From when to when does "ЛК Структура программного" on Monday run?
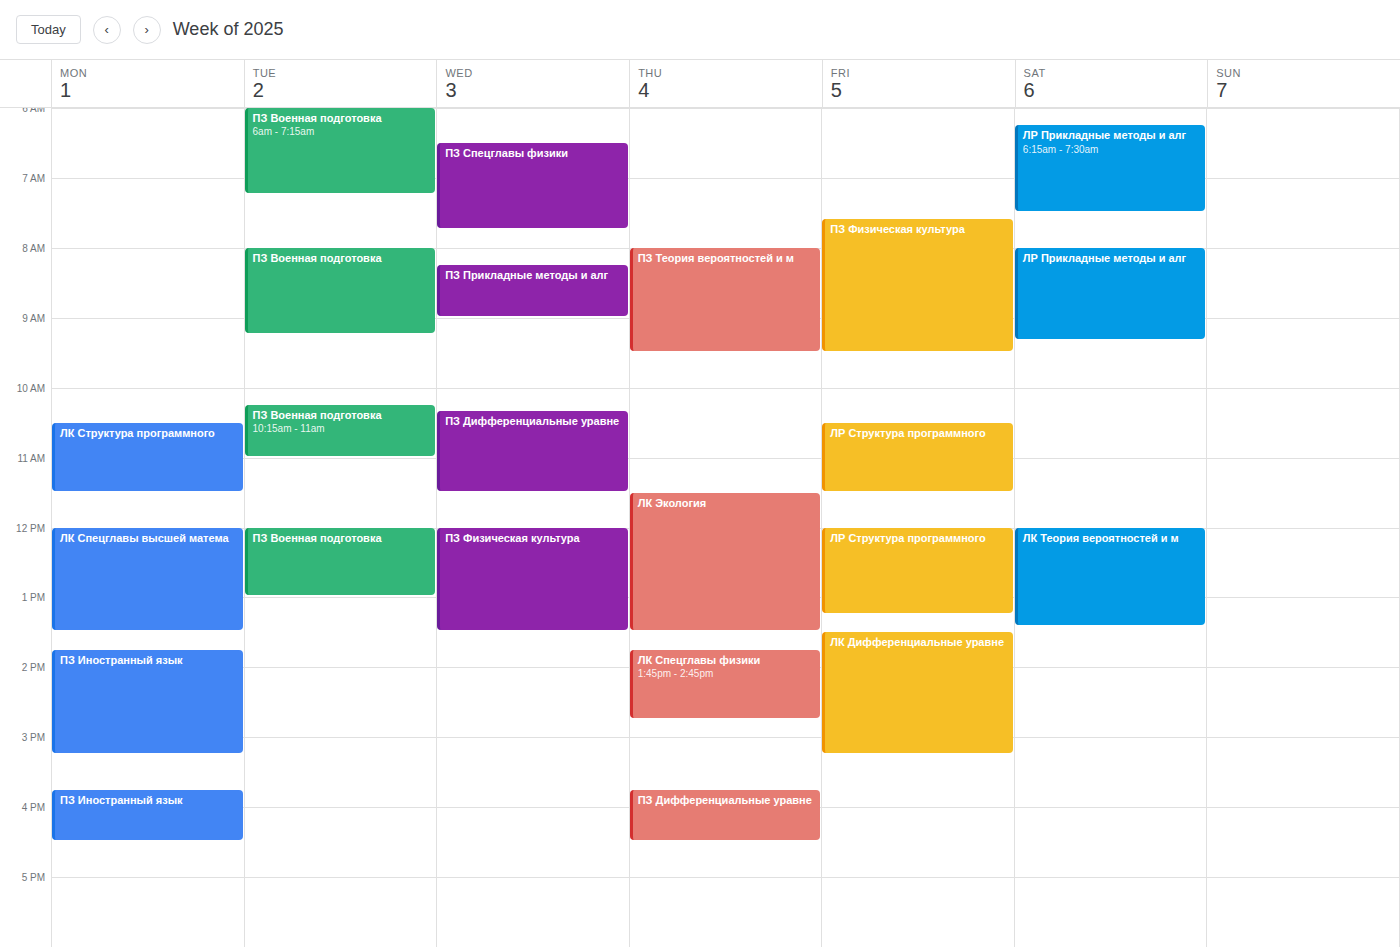
10:30 AM to 11:30 AM